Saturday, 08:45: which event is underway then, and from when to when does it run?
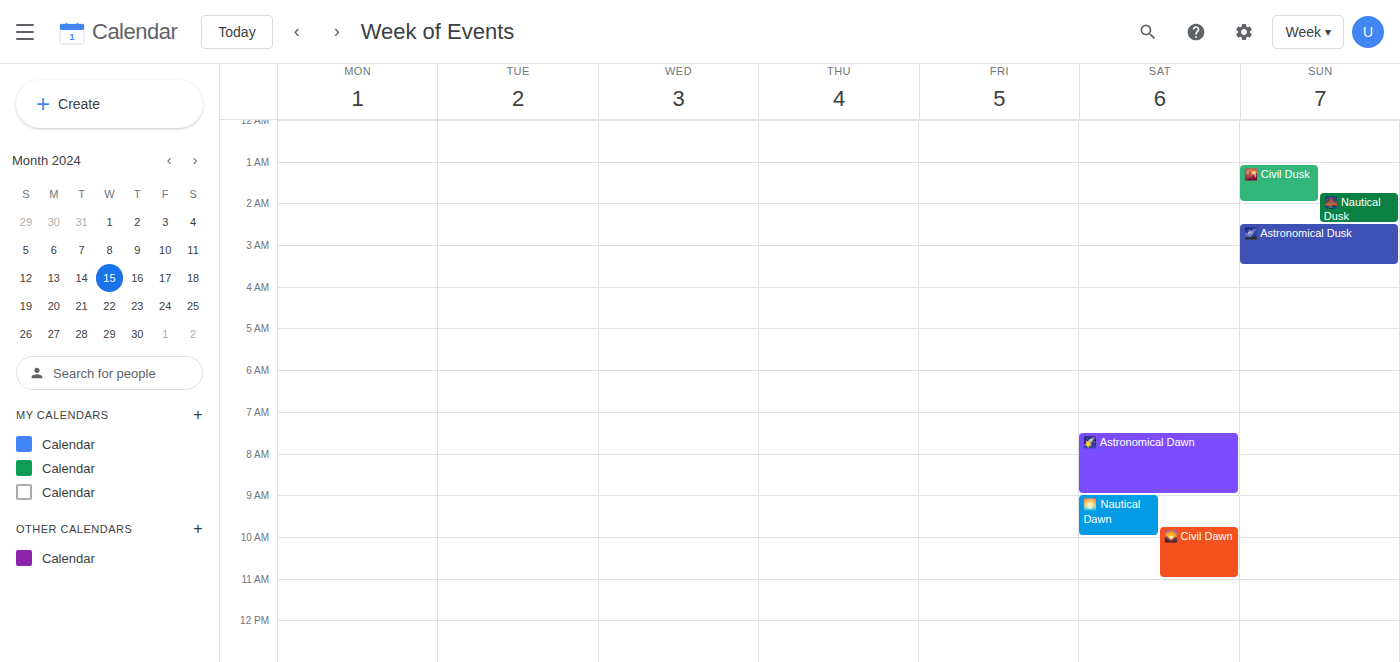
"🌠 Astronomical Dawn", 07:30 to 09:00